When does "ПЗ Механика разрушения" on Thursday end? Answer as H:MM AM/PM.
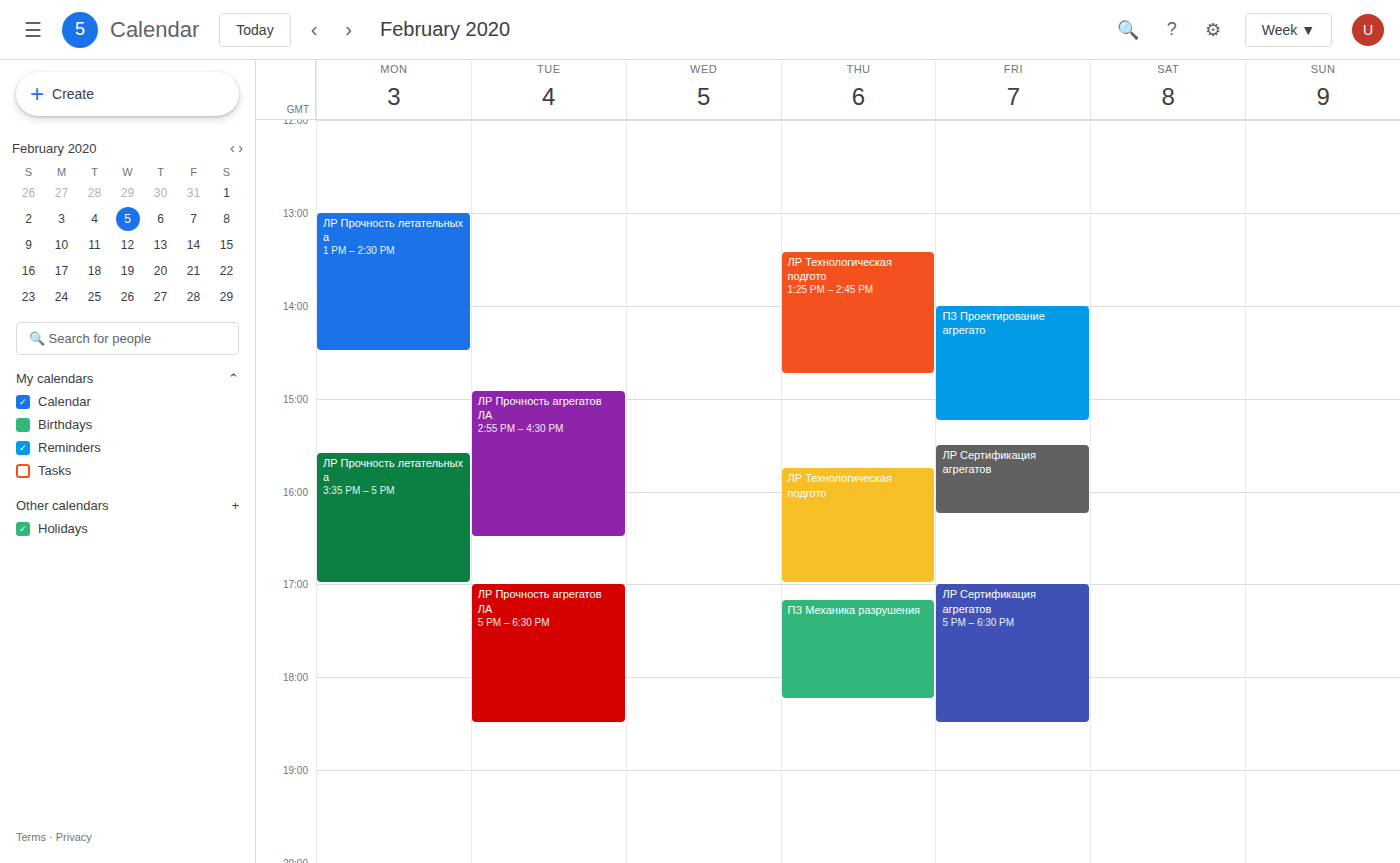
6:15 PM